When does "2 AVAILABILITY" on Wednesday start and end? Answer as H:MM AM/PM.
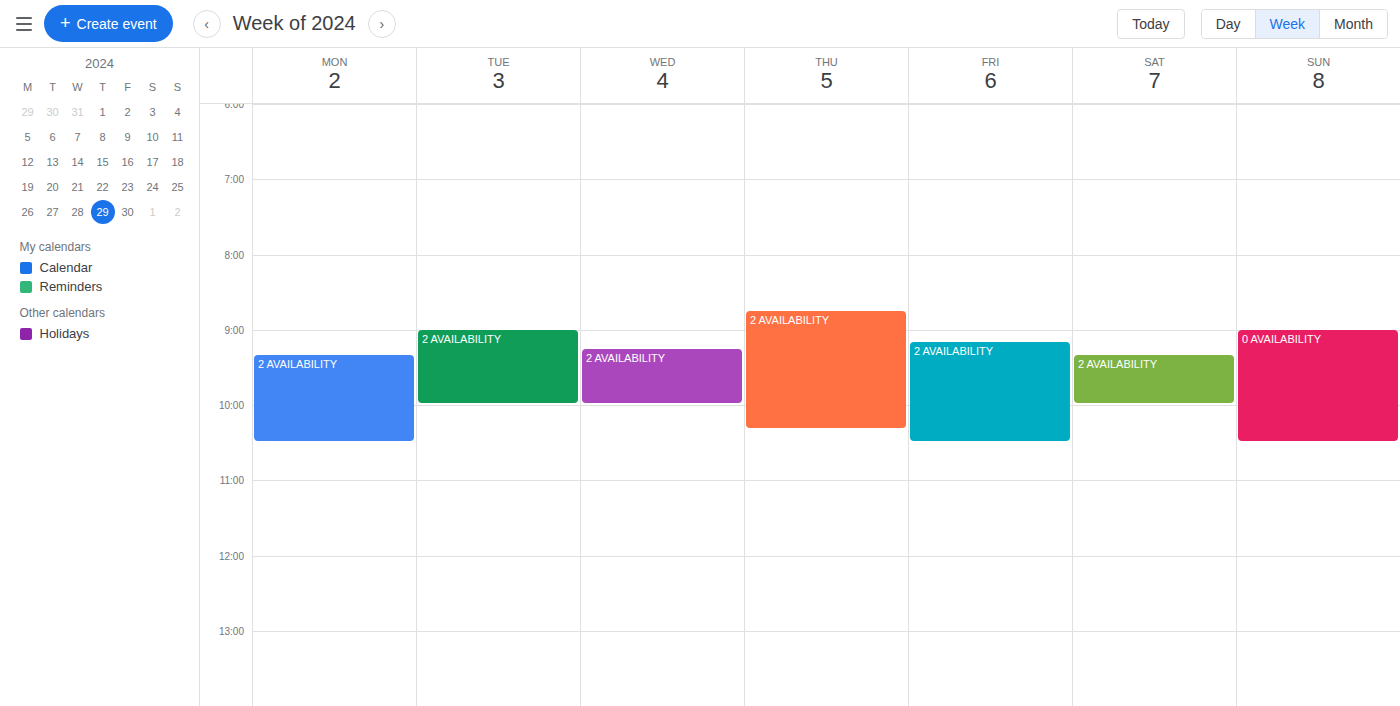
9:15 AM to 10:00 AM